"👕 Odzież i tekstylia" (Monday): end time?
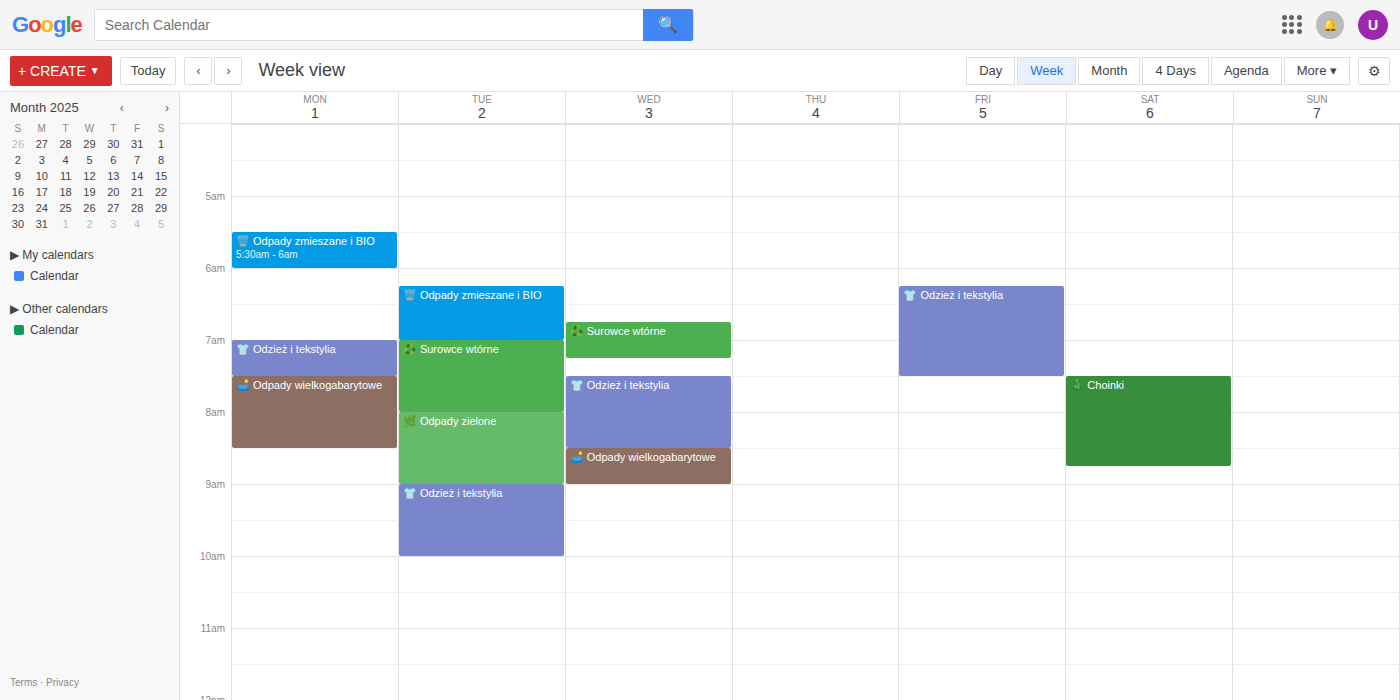
7:30 AM